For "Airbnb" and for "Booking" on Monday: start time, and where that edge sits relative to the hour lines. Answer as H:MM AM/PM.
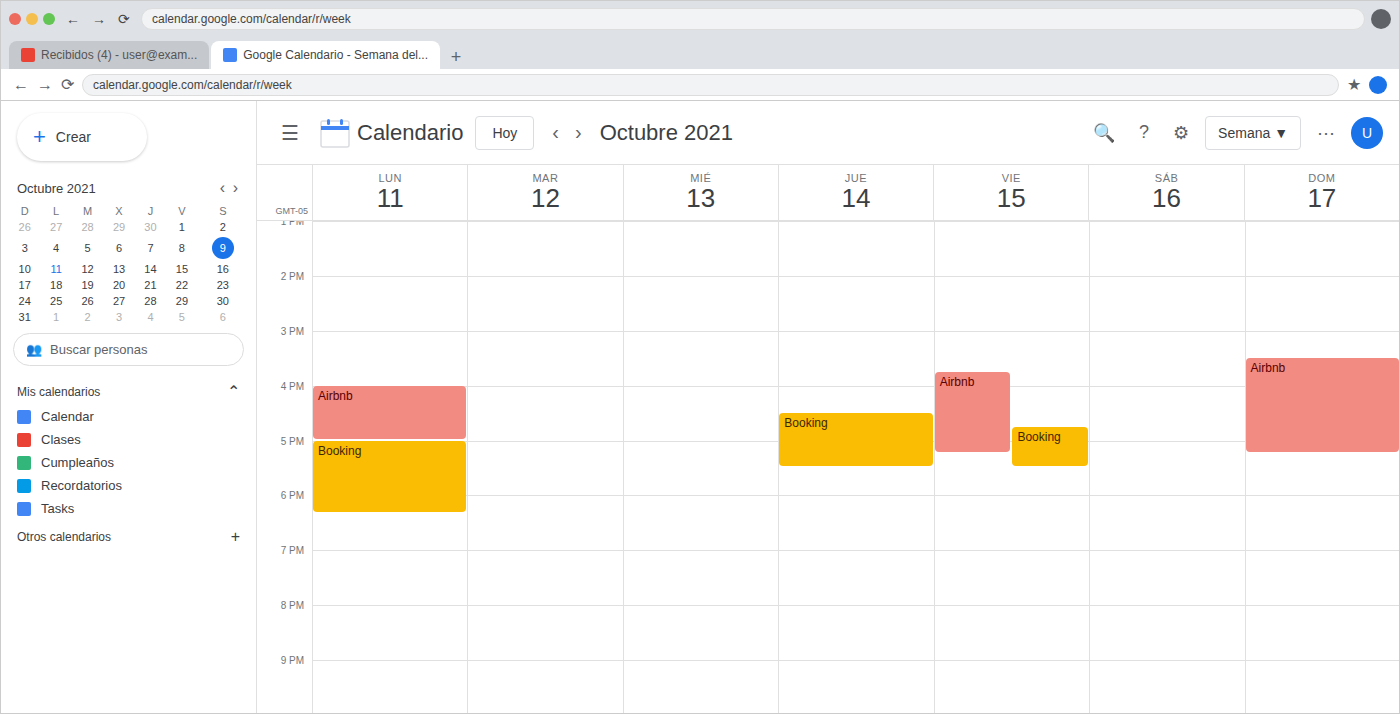
"Airbnb": 4:00 PM, exactly on the 4 PM line. "Booking": 5:00 PM, exactly on the 5 PM line.